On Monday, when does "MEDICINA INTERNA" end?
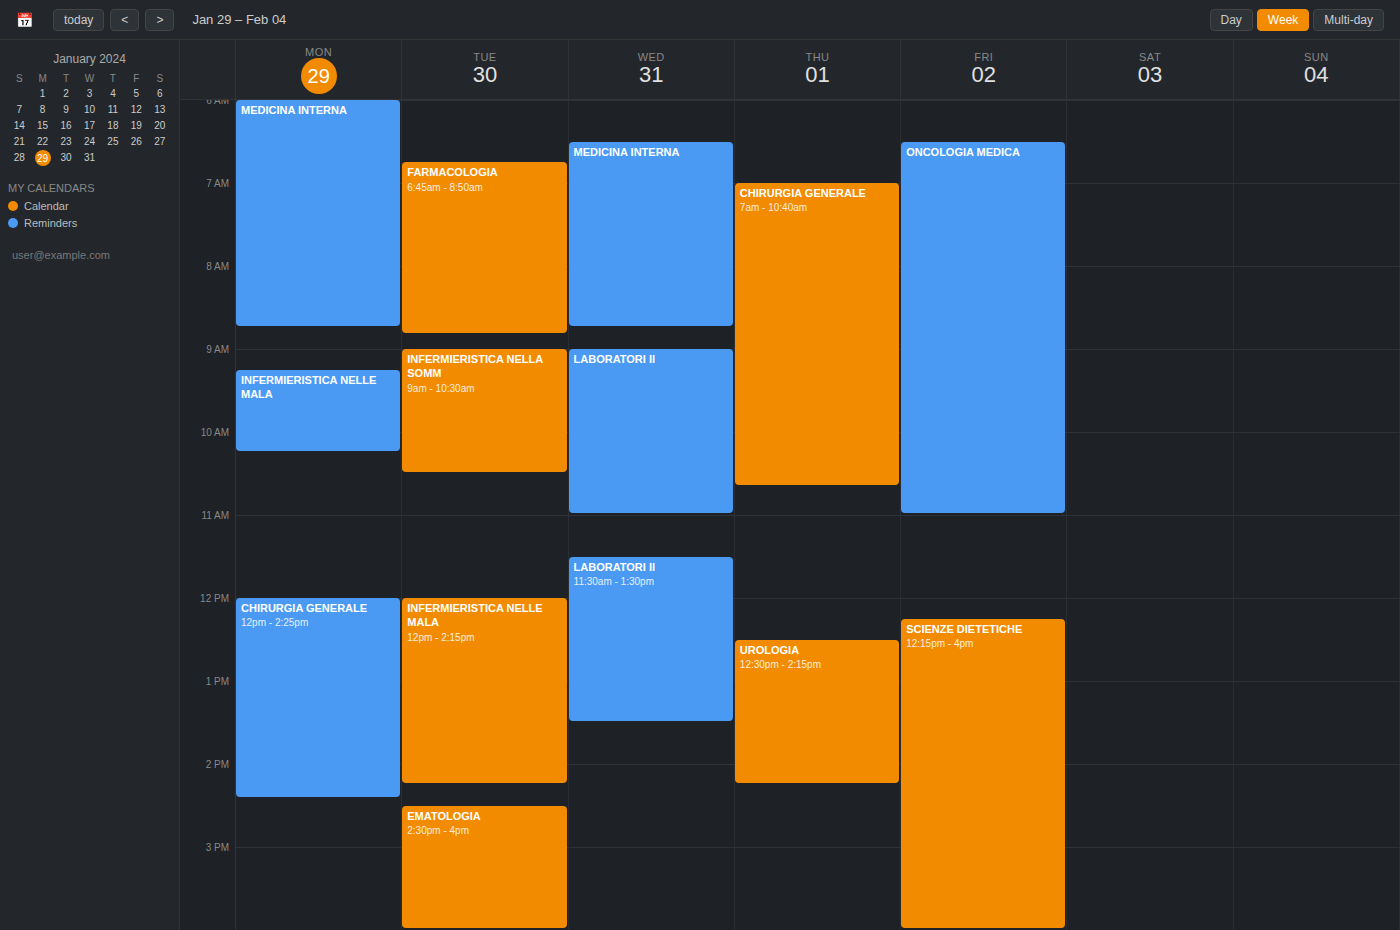
8:45 AM